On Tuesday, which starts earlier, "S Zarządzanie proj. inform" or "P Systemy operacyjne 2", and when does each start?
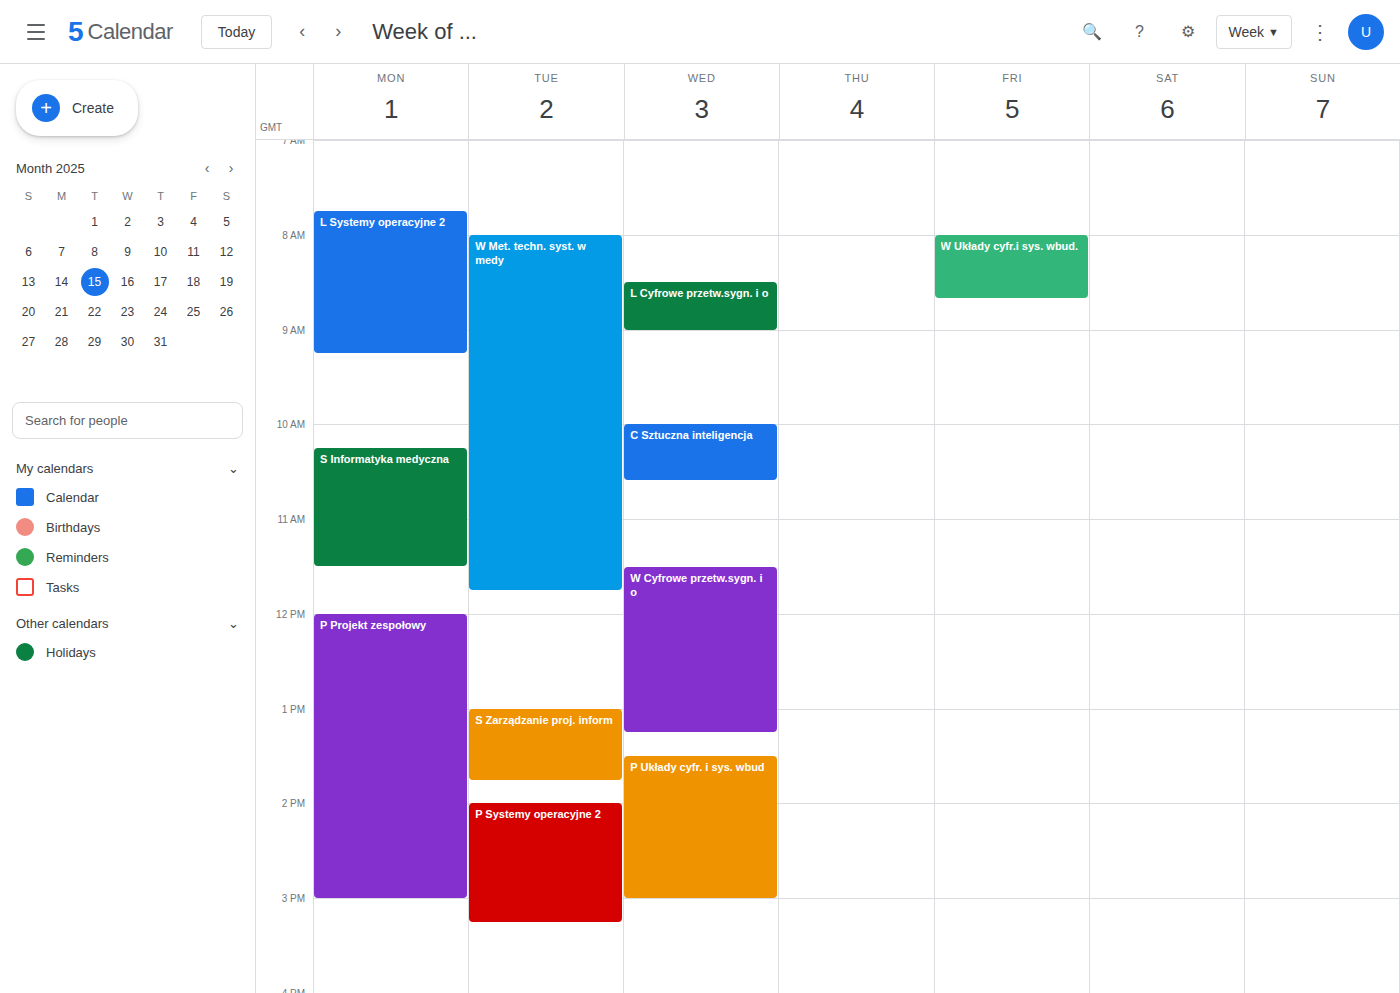
"S Zarządzanie proj. inform" 1:00 PM; "P Systemy operacyjne 2" 2:00 PM.